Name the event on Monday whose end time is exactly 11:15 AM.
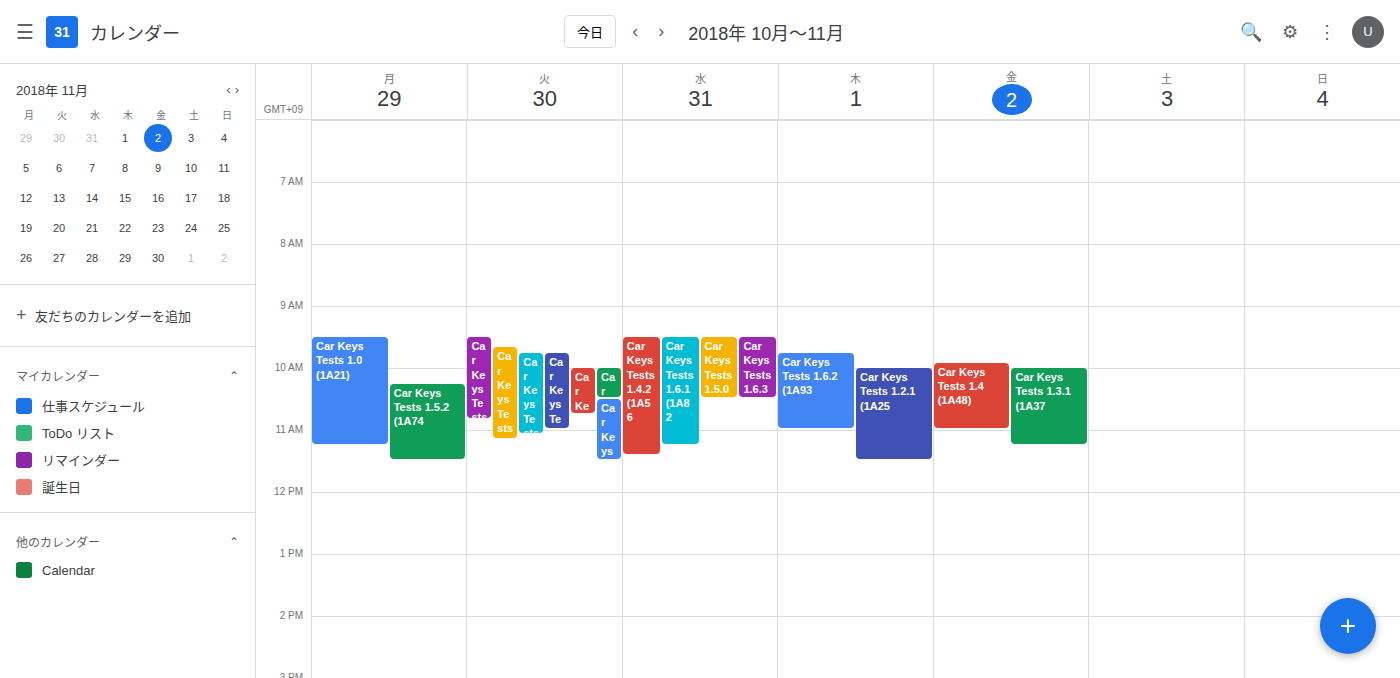
"Car Keys Tests 1.0 (1A21)"